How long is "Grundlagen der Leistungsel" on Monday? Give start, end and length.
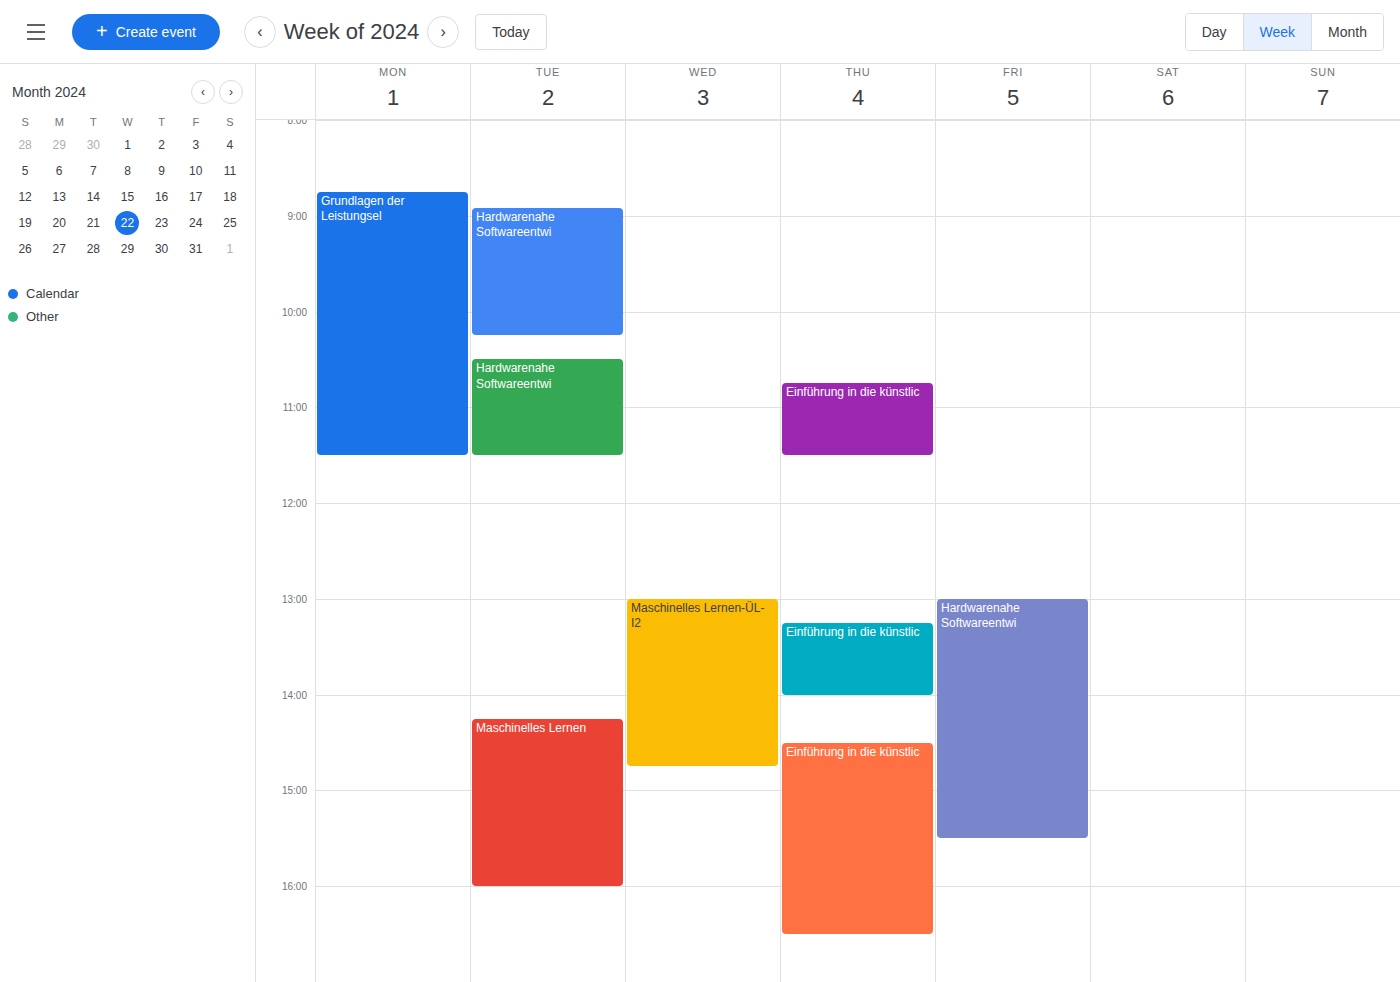
8:45 AM to 11:30 AM, 2 hours 45 minutes